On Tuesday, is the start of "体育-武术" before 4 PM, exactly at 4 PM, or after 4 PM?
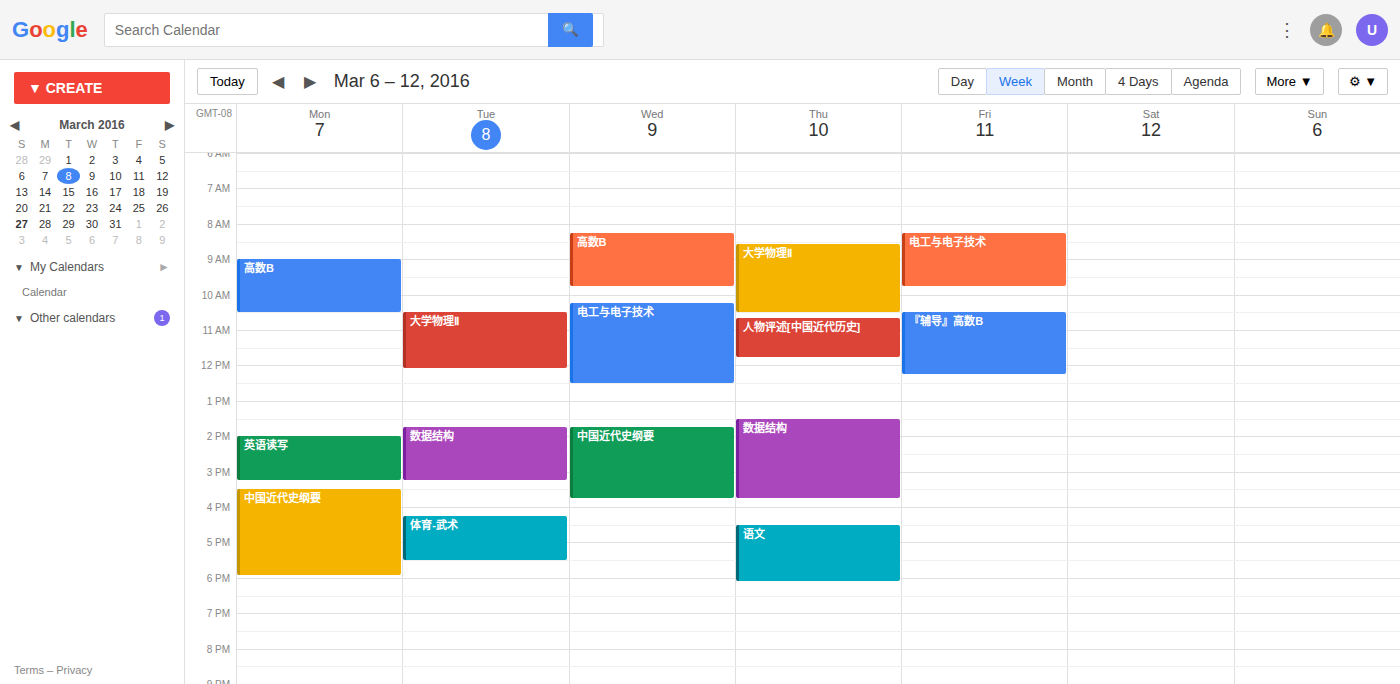
4:15 PM -- after 4 PM, 15 minutes below the 4 PM line.